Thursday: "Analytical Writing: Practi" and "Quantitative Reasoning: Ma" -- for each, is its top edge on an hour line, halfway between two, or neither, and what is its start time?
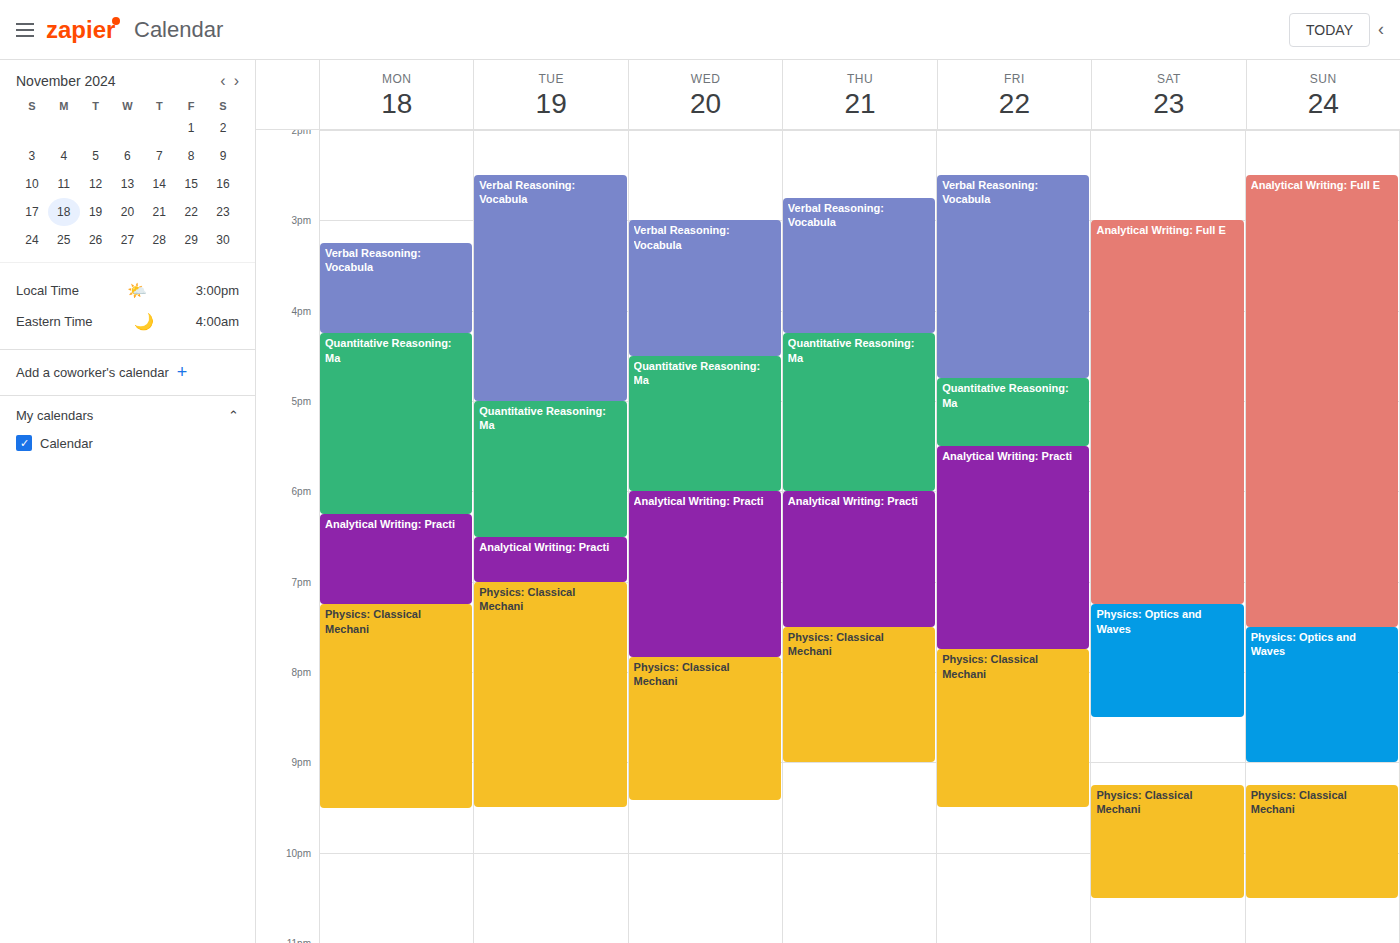
"Analytical Writing: Practi": 6:00 PM, exactly on the 6 PM line. "Quantitative Reasoning: Ma": 4:15 PM, neither: a quarter of the way from the 4 PM line to the 5 PM line.